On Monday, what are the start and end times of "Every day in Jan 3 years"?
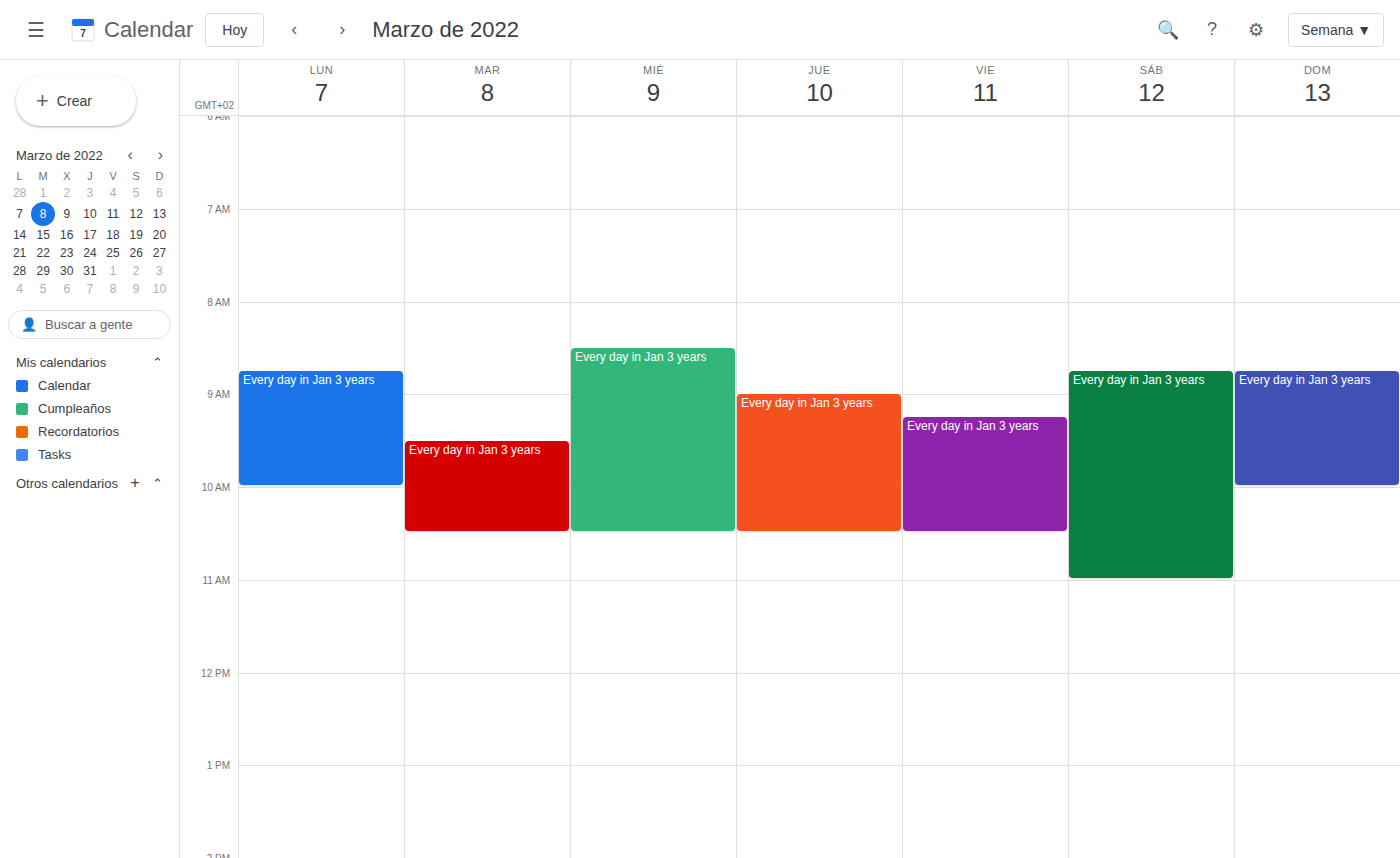
8:45 AM to 10:00 AM